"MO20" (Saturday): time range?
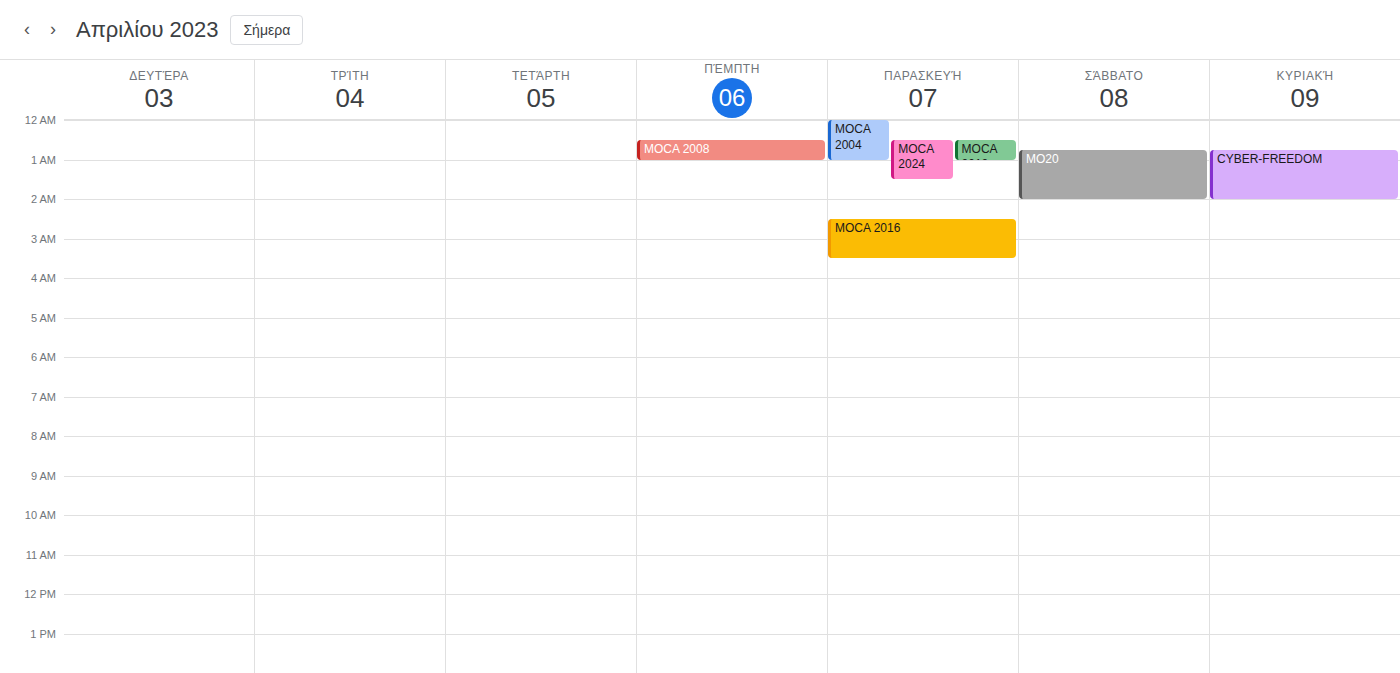
00:45 to 02:00